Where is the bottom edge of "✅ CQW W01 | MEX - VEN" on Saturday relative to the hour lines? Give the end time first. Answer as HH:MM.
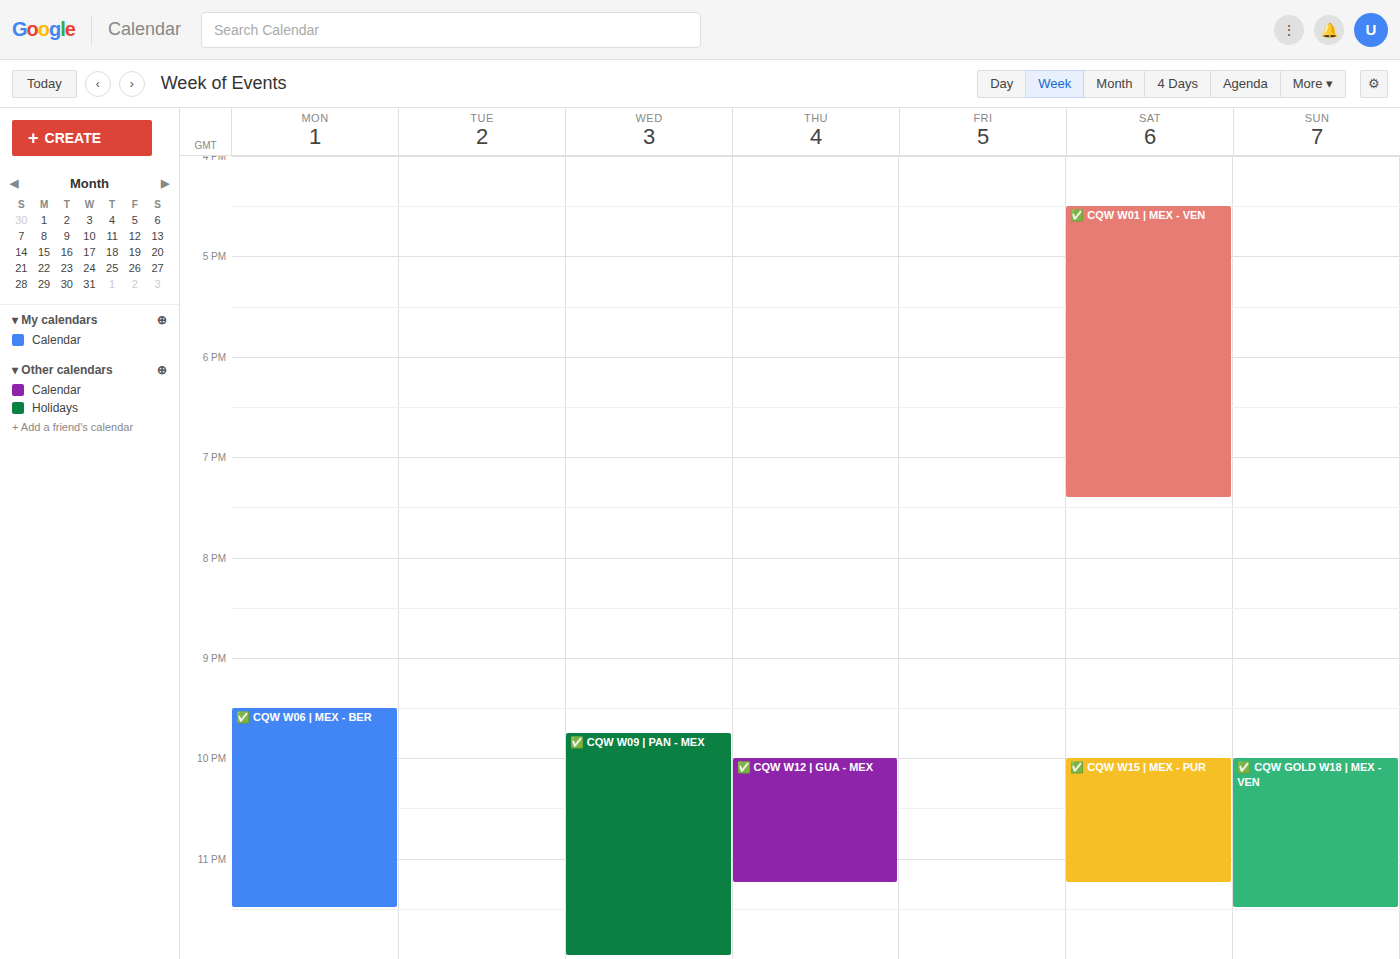
19:25 -- neither: 25 minutes below the 19:00 line and 35 minutes above the 20:00 line.